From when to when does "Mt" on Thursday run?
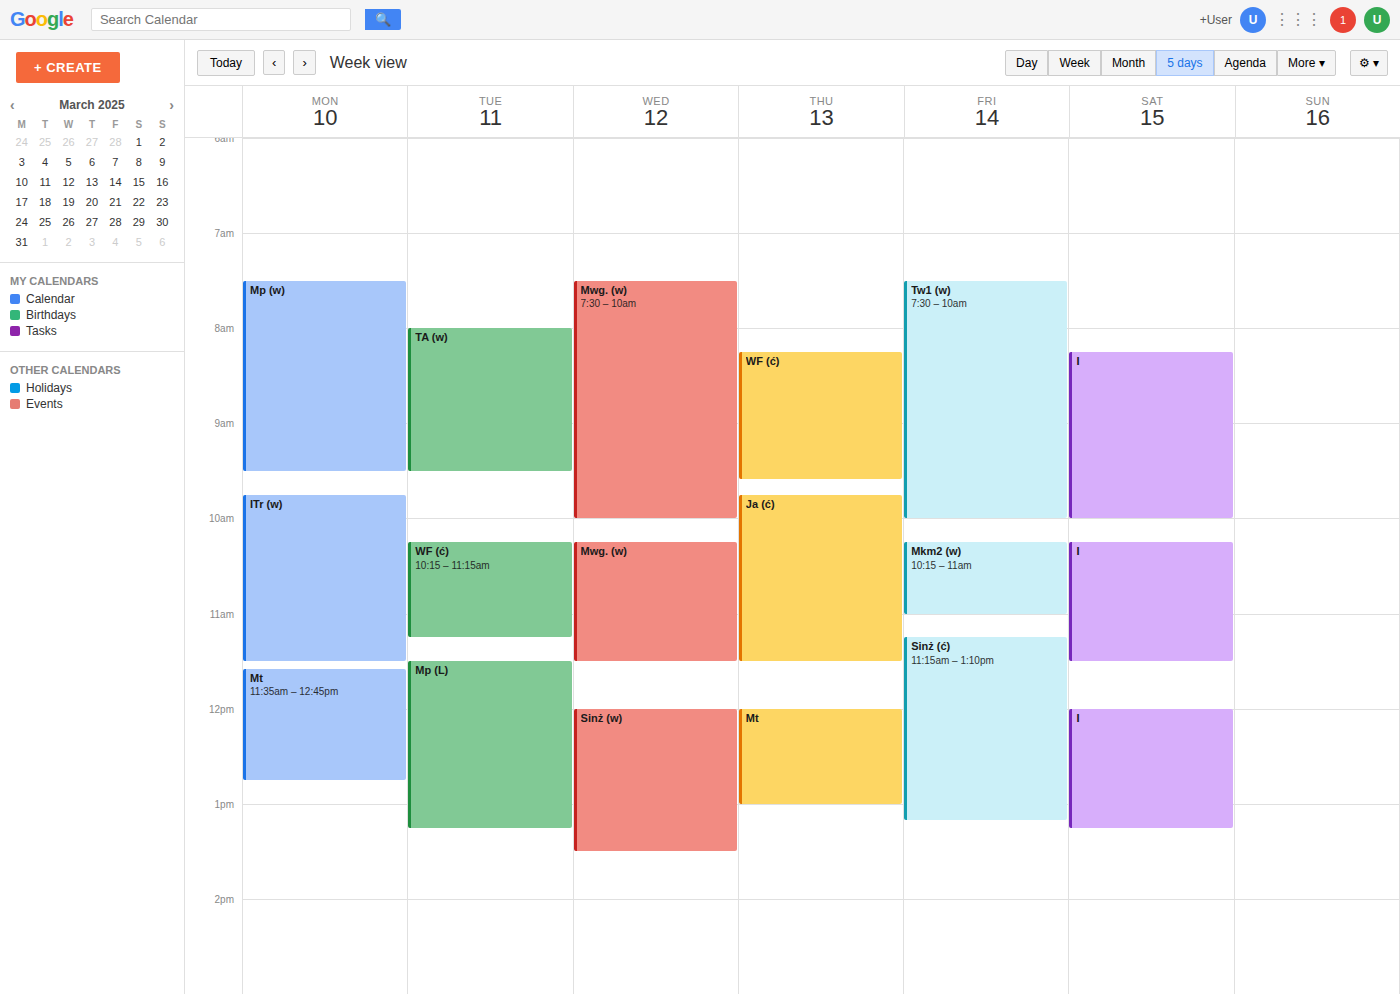
12:00 PM to 1:00 PM